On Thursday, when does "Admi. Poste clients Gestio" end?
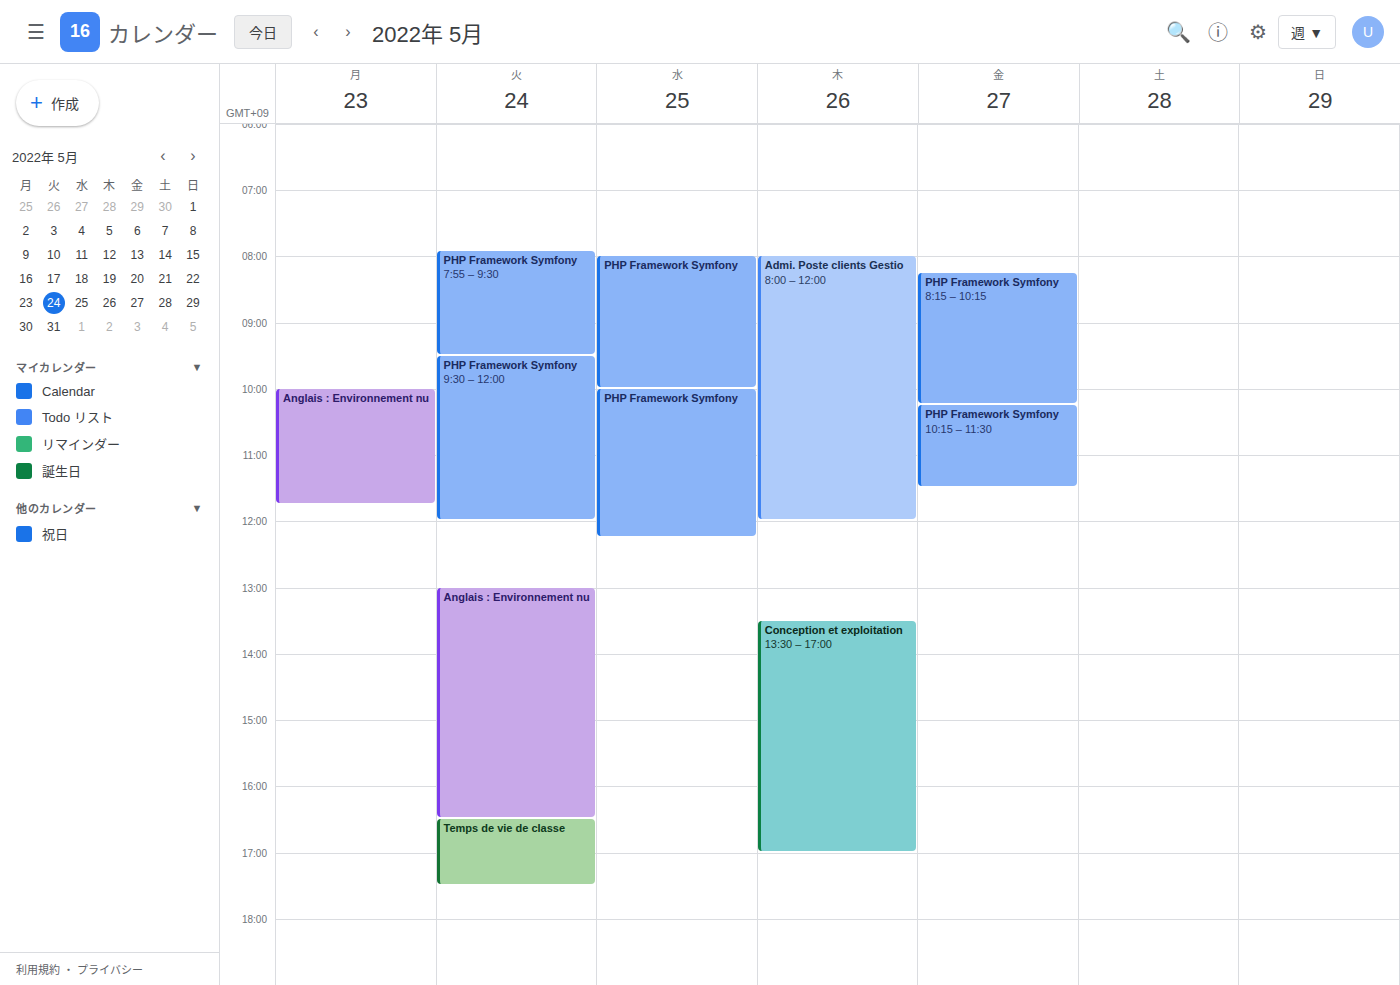
12:00 PM